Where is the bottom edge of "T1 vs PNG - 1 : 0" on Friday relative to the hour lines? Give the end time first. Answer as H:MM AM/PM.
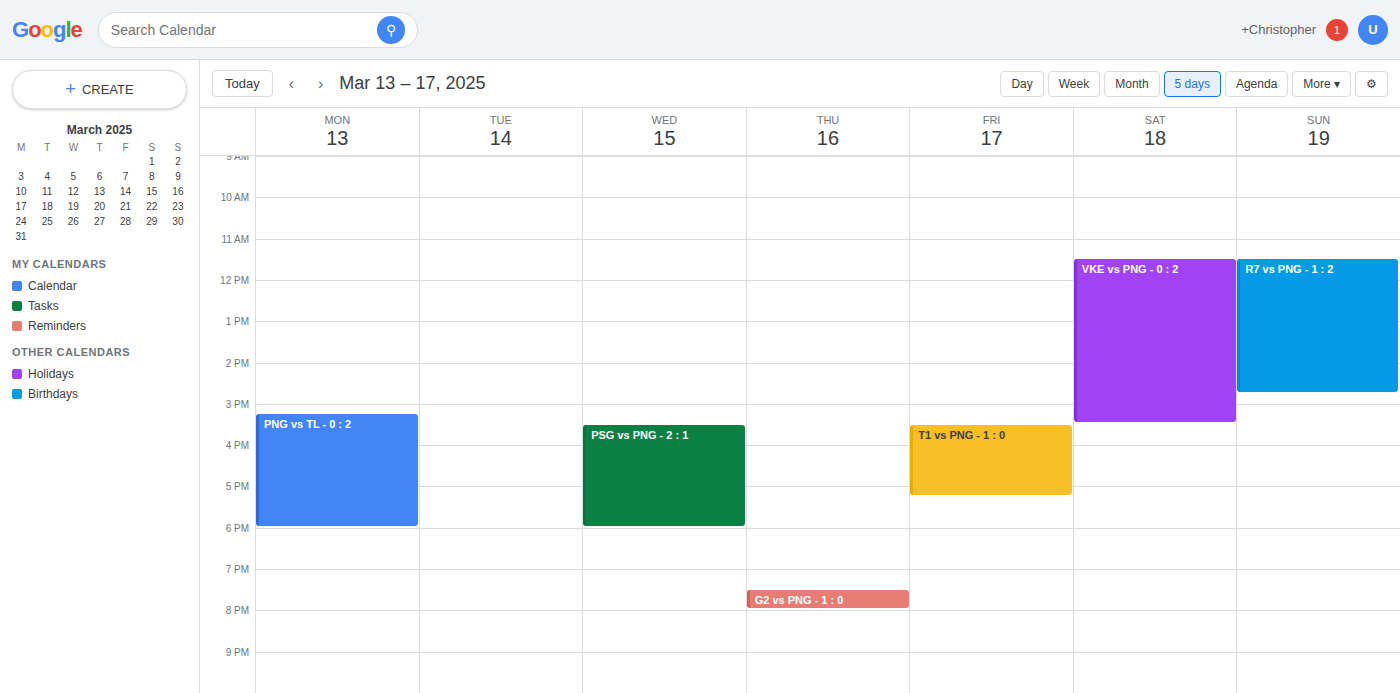
5:15 PM -- neither: a quarter of the way from the 5 PM line to the 6 PM line.